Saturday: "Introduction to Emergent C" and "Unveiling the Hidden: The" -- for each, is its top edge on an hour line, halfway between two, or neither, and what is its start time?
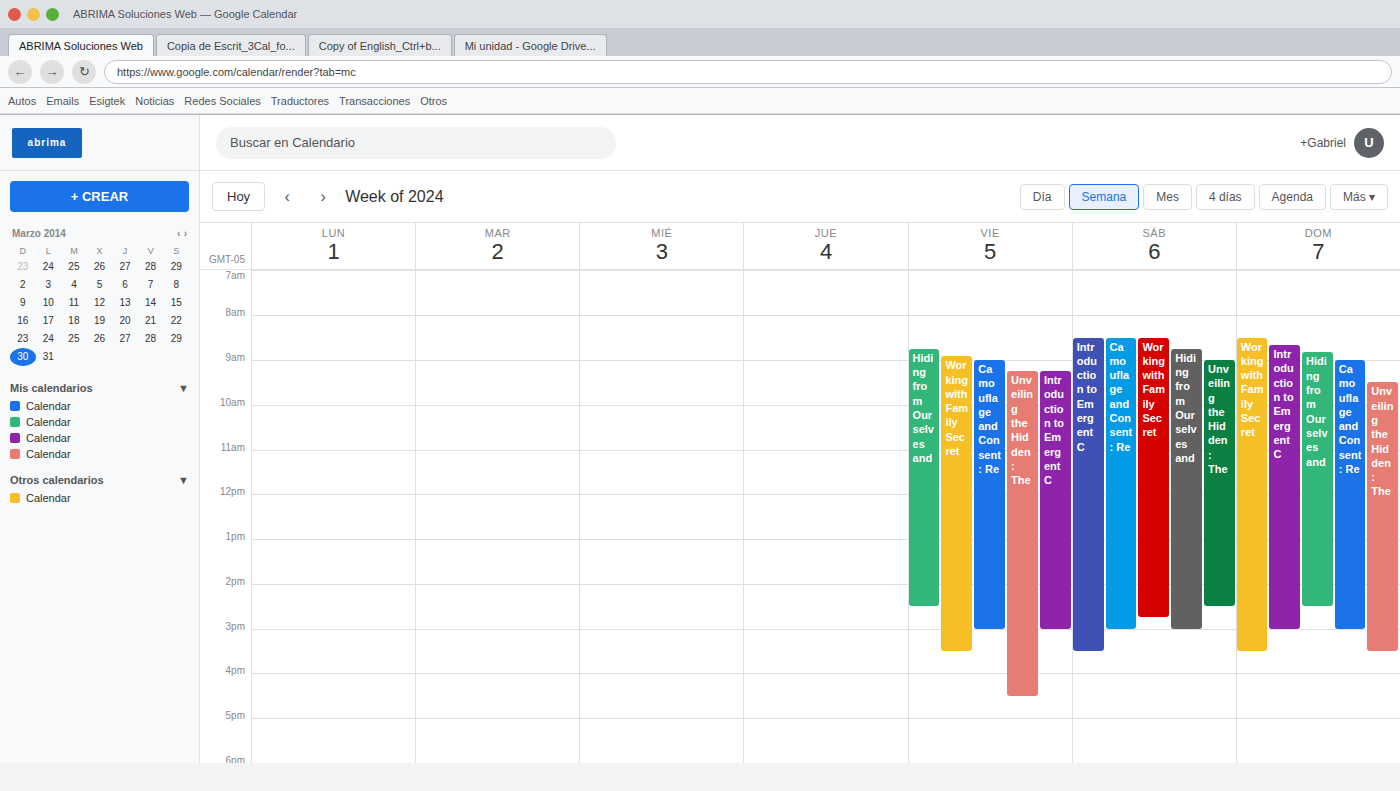
"Introduction to Emergent C": 8:30 AM, halfway between the 8 AM and 9 AM lines. "Unveiling the Hidden: The": 9:00 AM, exactly on the 9 AM line.